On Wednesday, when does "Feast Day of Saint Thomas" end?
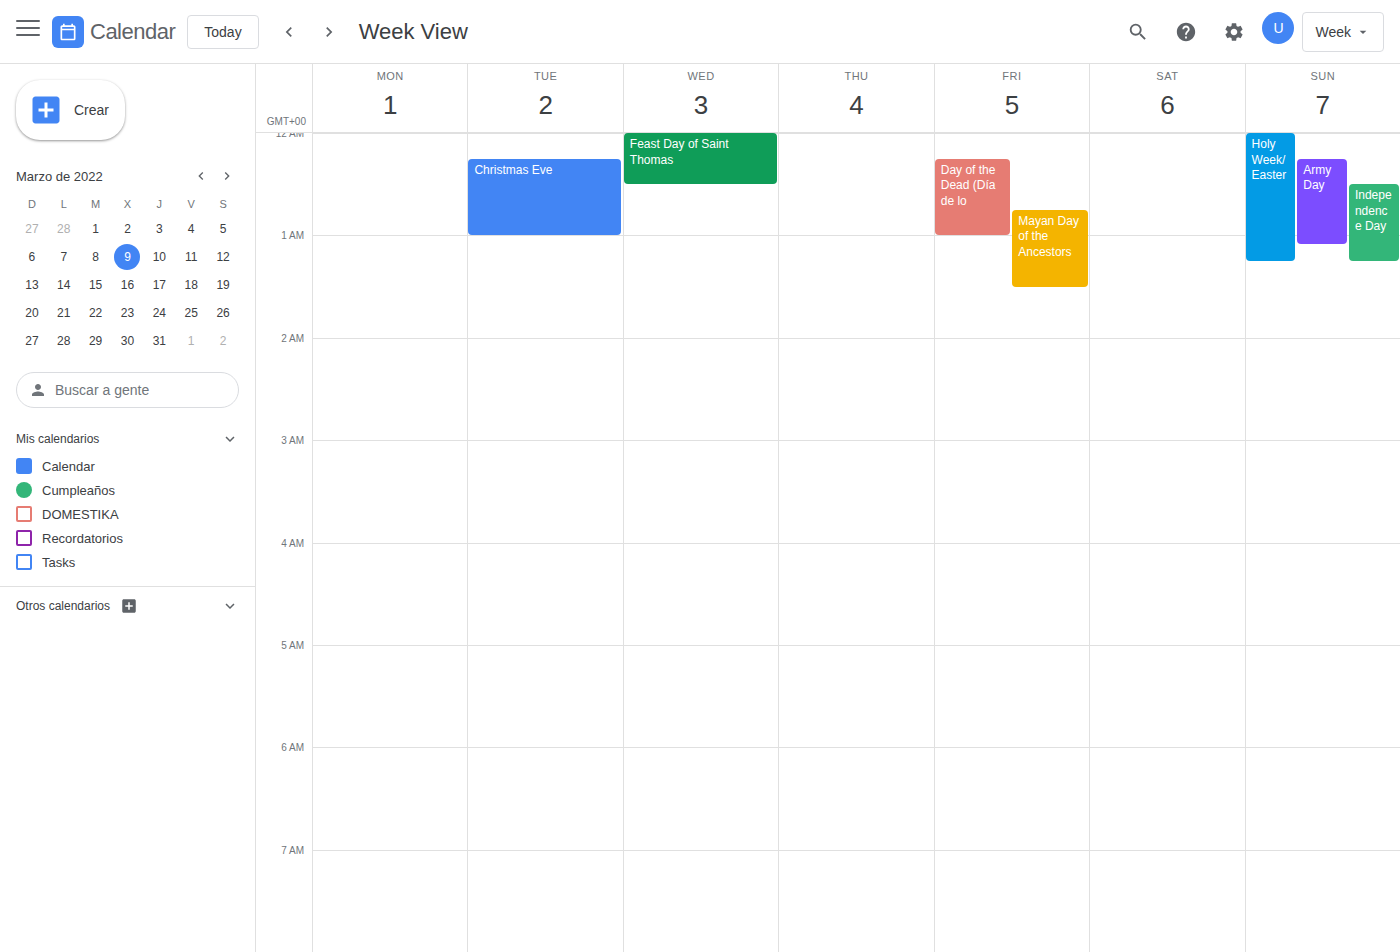
12:30 AM